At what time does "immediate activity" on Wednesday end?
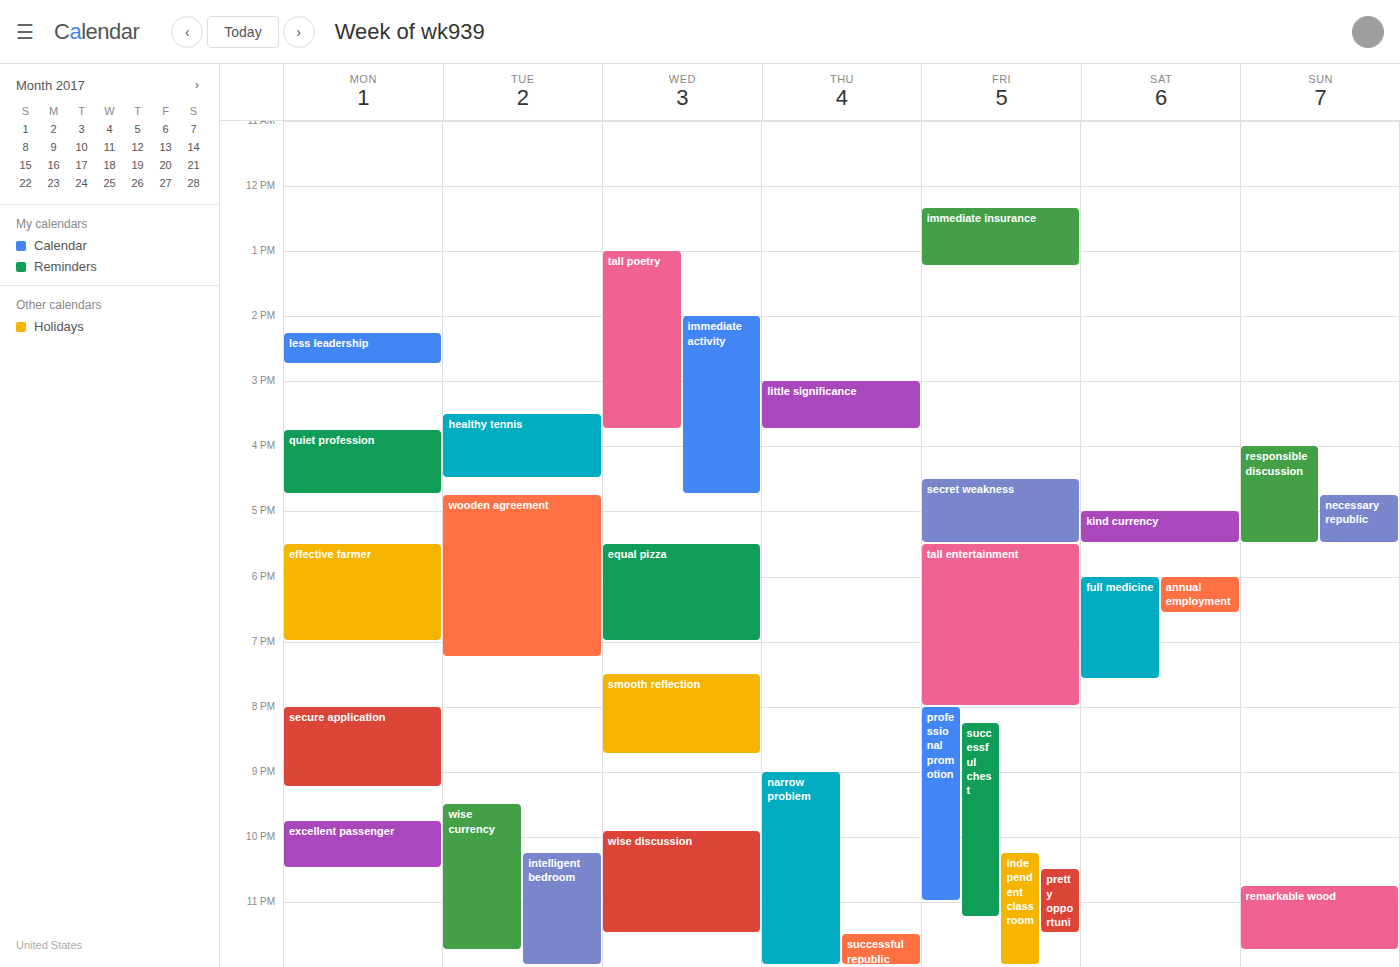
4:45 PM